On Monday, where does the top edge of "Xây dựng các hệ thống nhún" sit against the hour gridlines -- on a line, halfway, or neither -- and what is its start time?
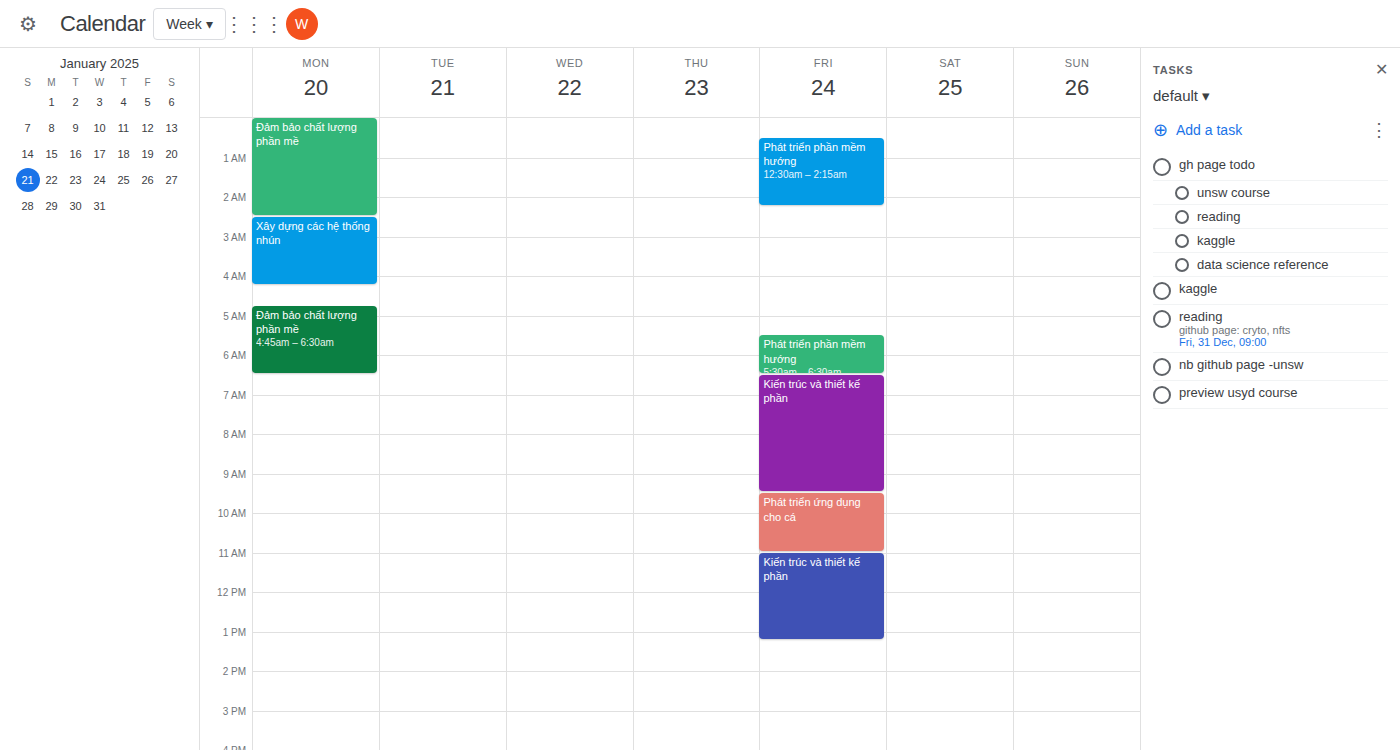
2:30 AM -- halfway between the 2 AM and 3 AM lines.